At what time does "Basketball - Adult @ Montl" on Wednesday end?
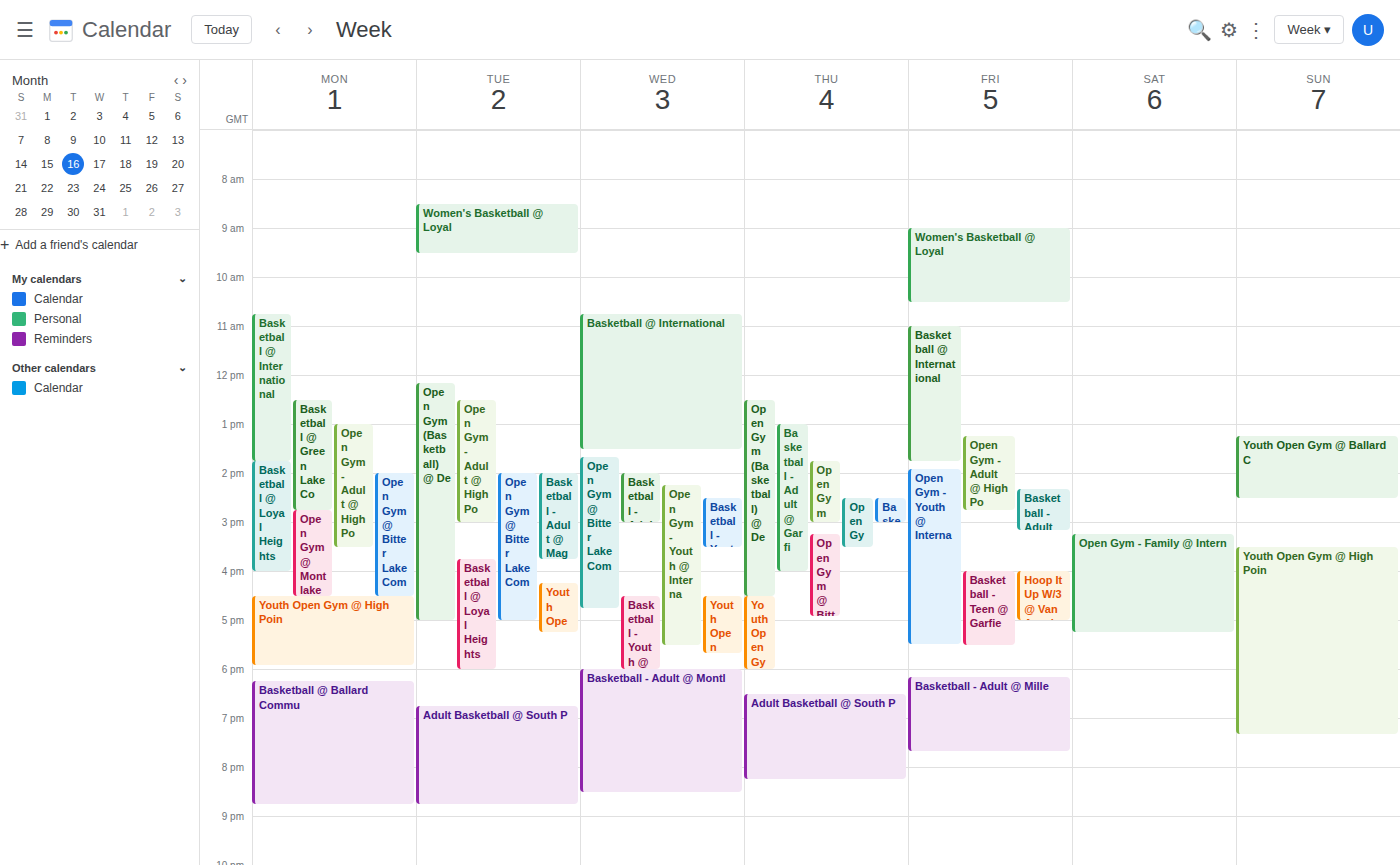
8:30 PM